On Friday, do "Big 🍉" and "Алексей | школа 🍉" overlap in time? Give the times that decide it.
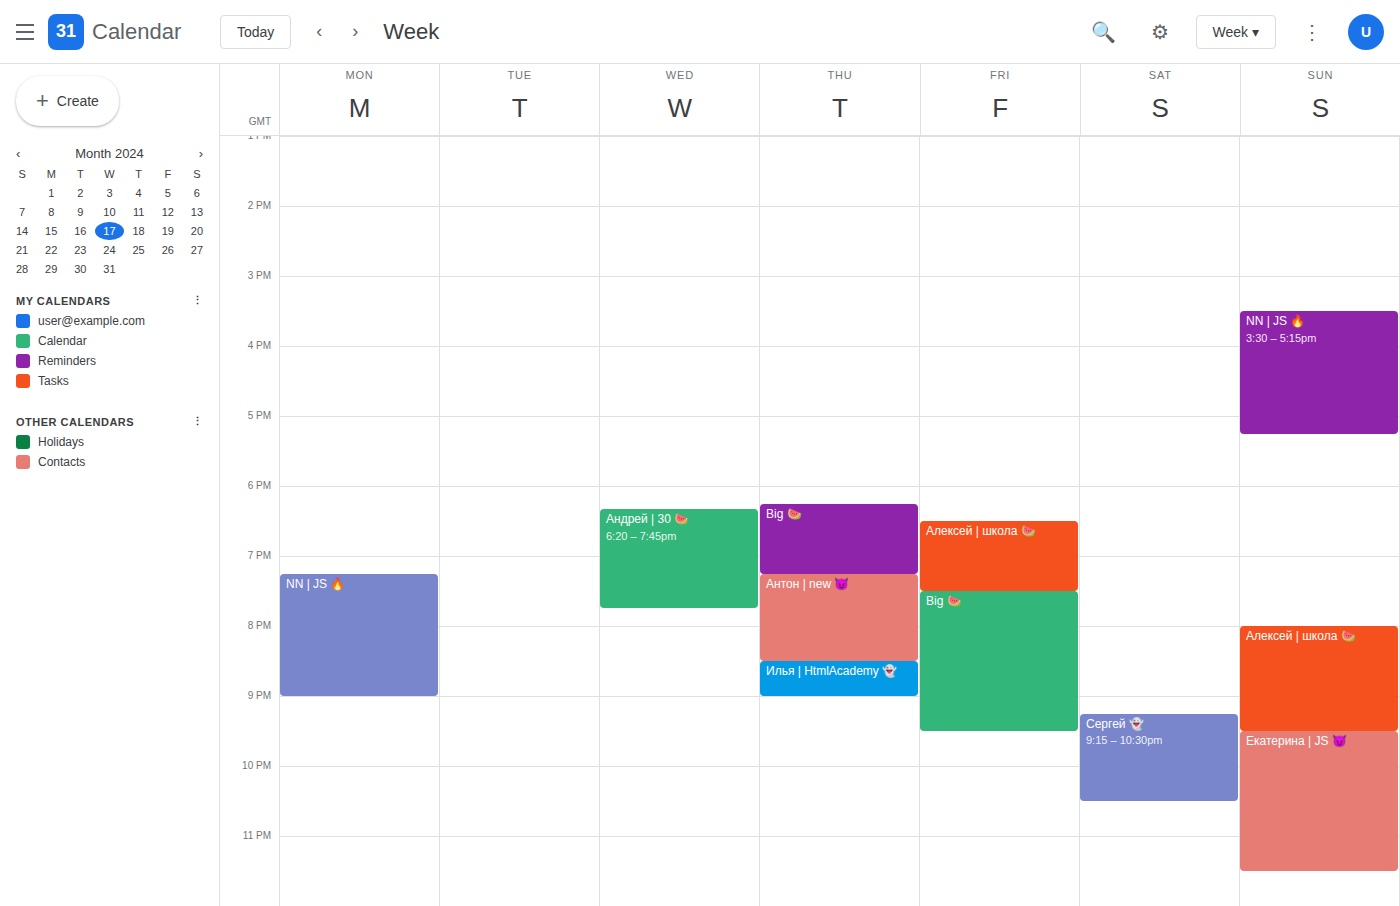
"Алексей | школа 🍉" ends at 7:30 PM, exactly when "Big 🍉" starts -- they touch but do not overlap.